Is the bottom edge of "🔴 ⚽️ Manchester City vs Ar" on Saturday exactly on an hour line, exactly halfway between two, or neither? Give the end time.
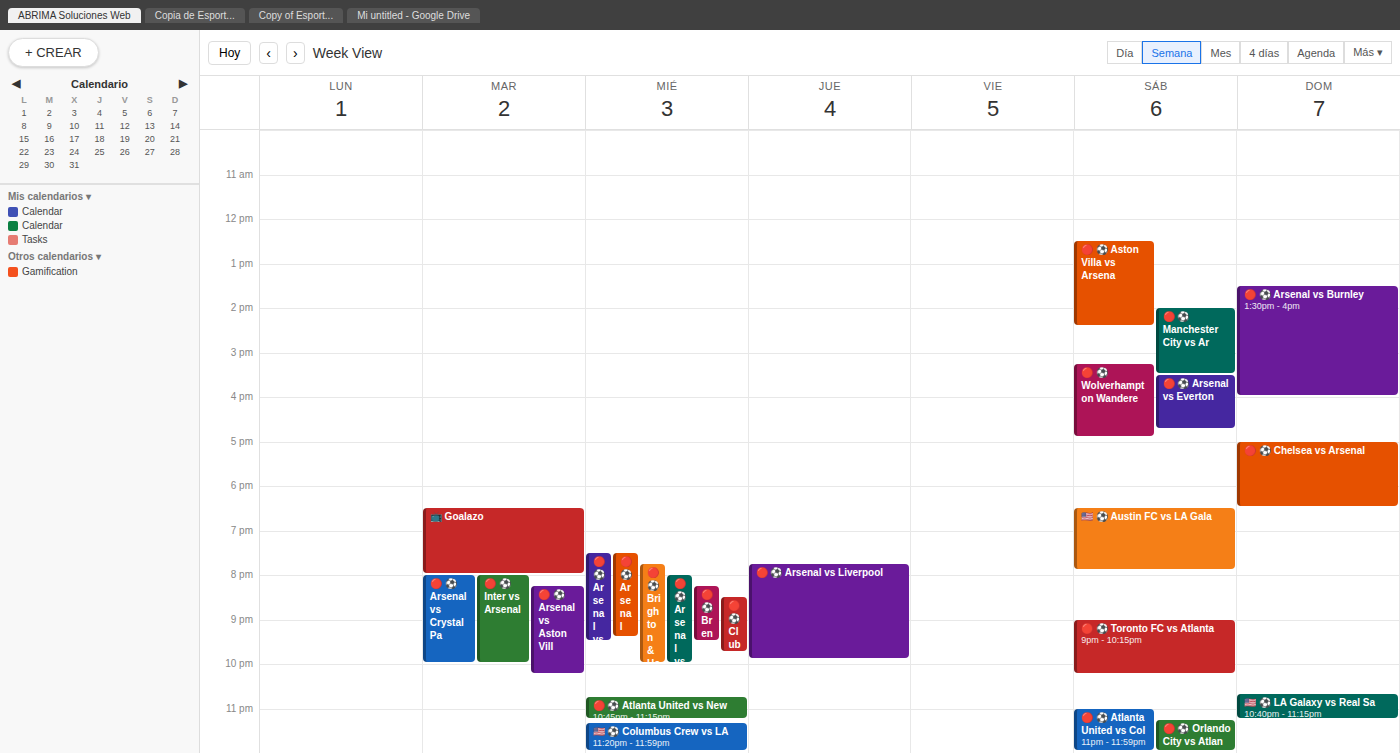
15:30 -- halfway between the 15:00 and 16:00 lines.